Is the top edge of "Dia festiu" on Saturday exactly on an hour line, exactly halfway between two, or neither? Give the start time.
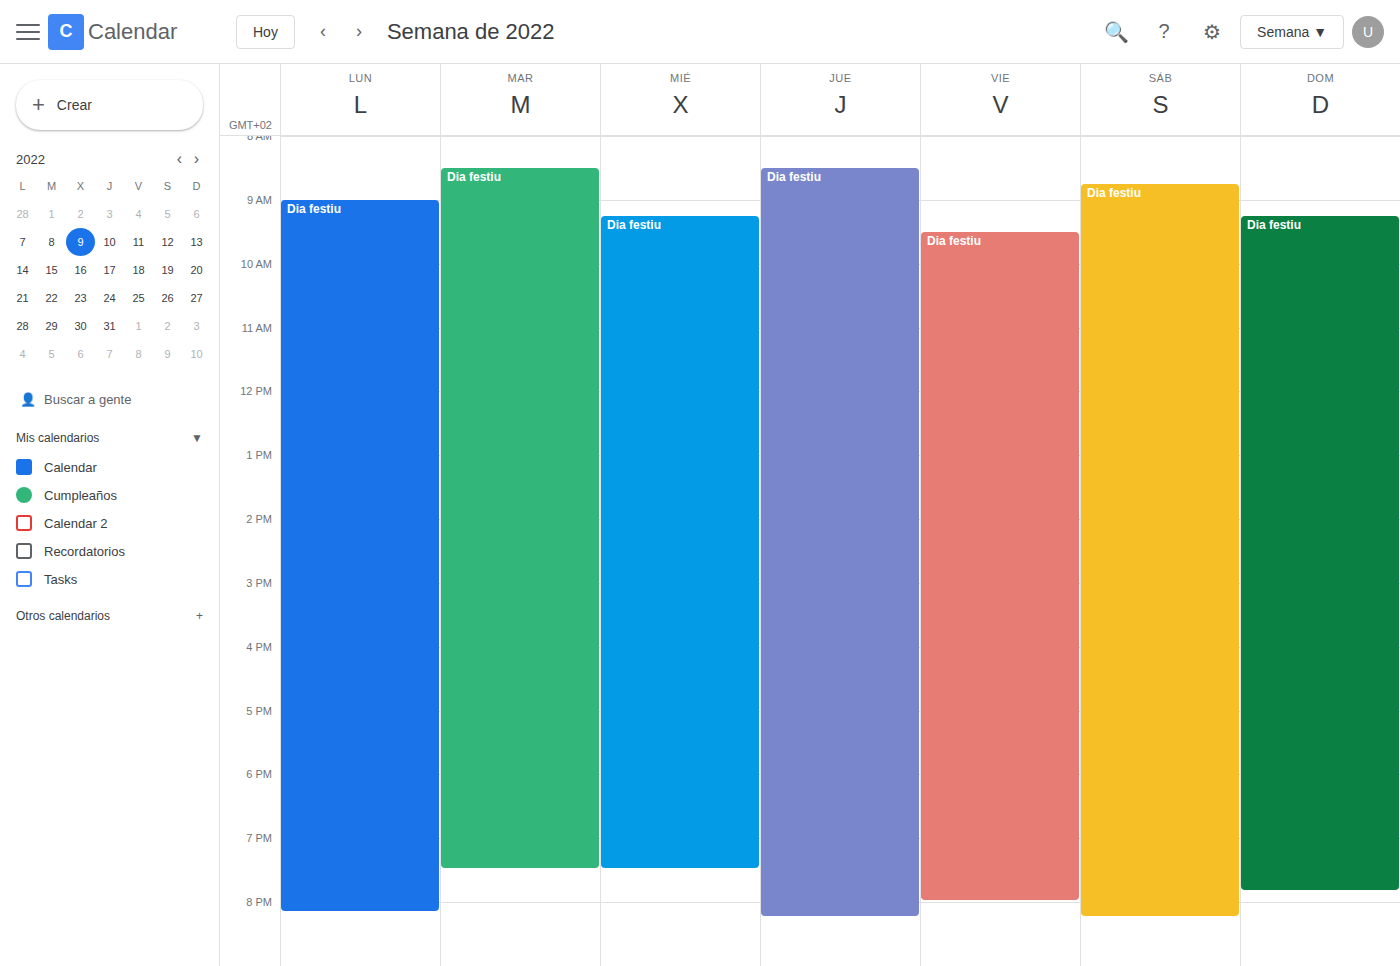
8:45 AM -- neither: three quarters of the way from the 8 AM line to the 9 AM line.